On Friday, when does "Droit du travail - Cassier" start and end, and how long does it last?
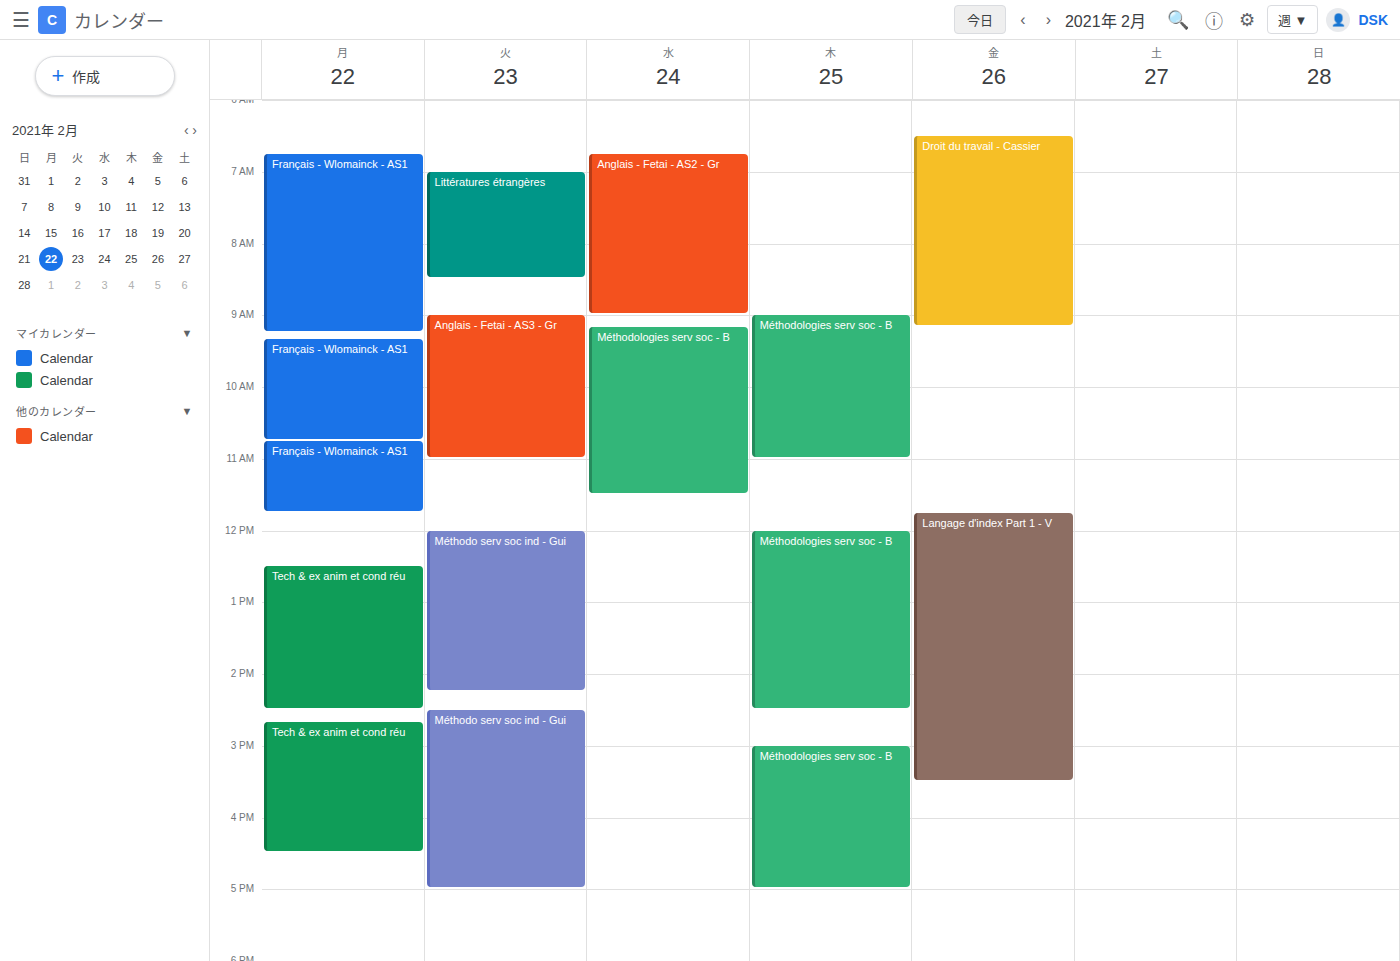
6:30 AM to 9:10 AM, 2 hours 40 minutes